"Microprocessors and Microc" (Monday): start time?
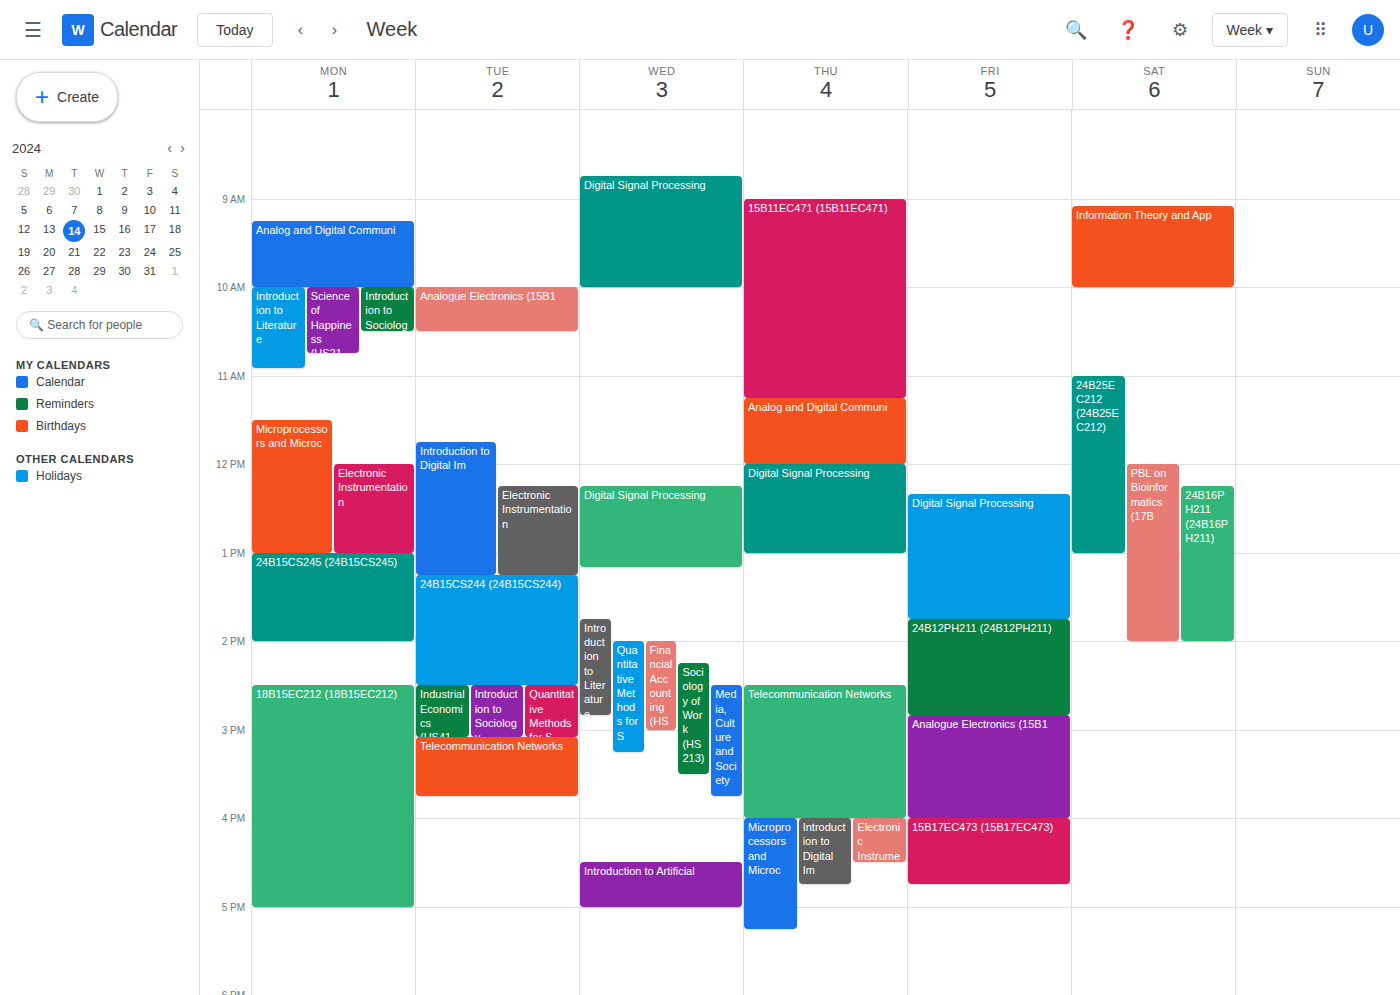
11:30 AM